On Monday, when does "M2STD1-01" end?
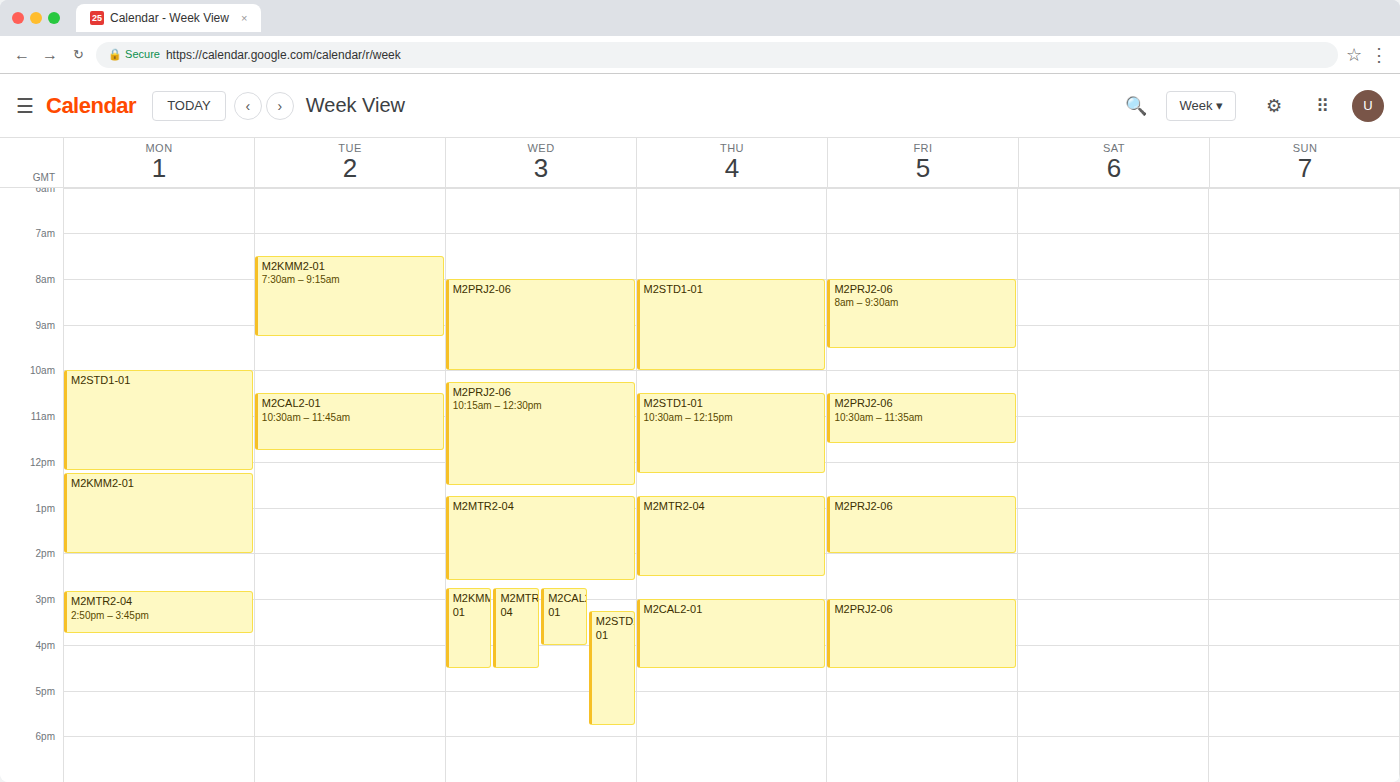
12:10 PM